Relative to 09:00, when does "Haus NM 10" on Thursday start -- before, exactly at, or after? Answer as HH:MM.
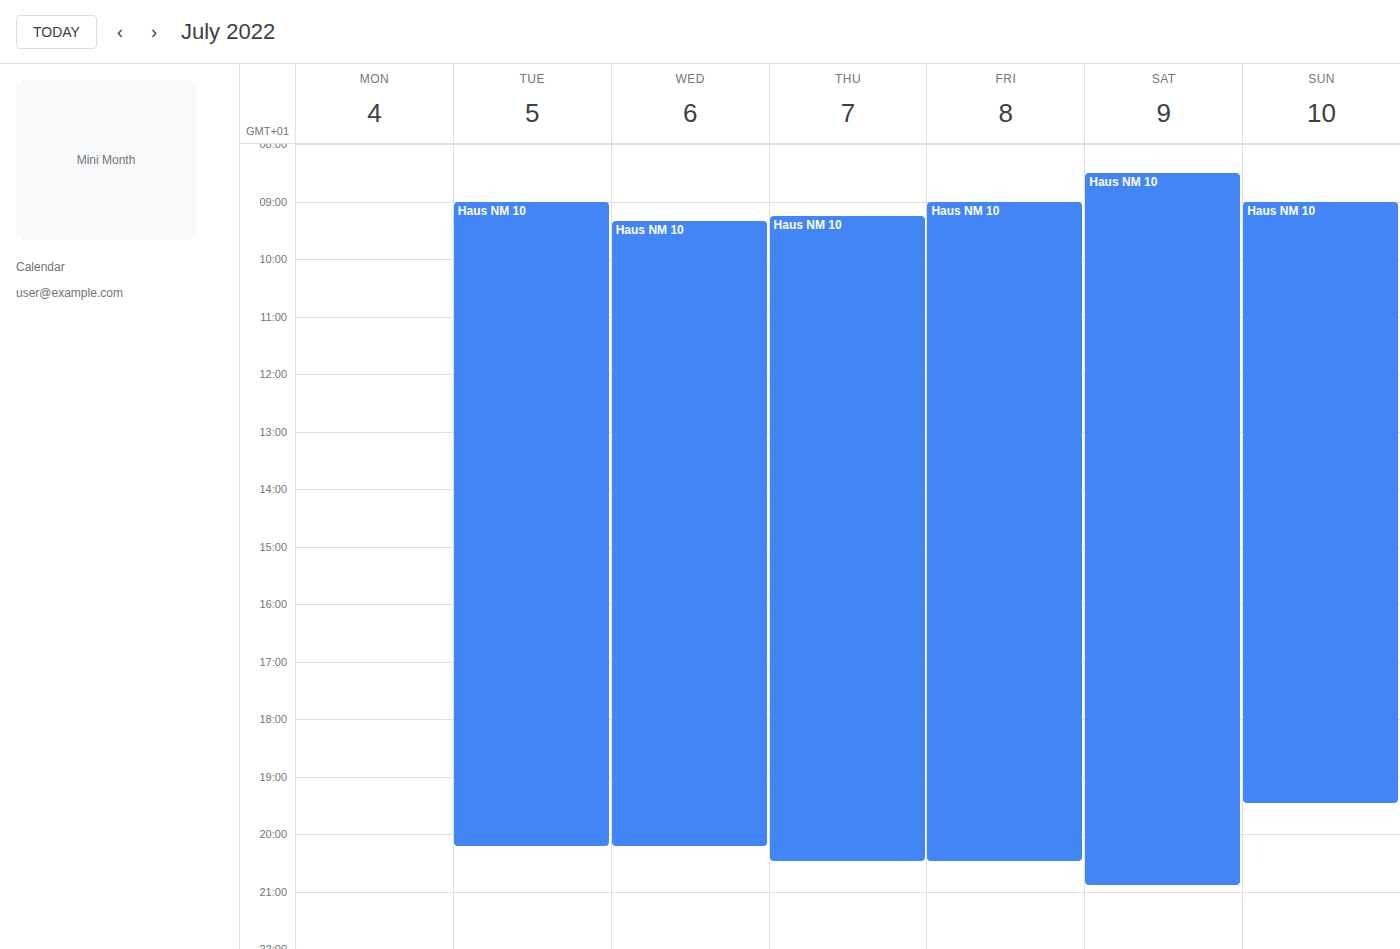
09:15 -- after 09:00, 15 minutes below the 09:00 line.